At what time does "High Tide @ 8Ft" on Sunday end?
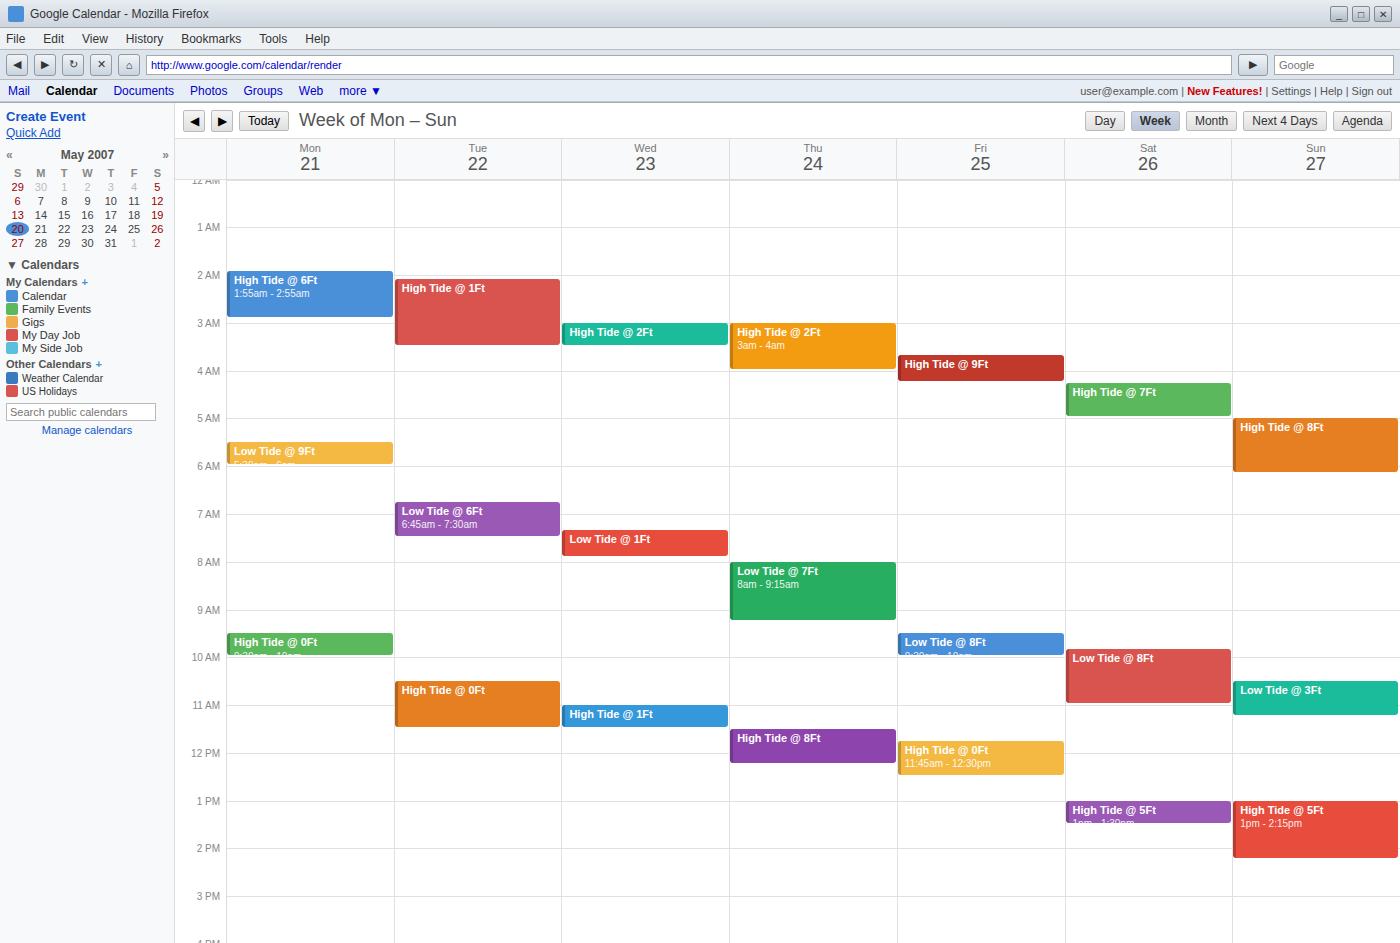
6:10 AM